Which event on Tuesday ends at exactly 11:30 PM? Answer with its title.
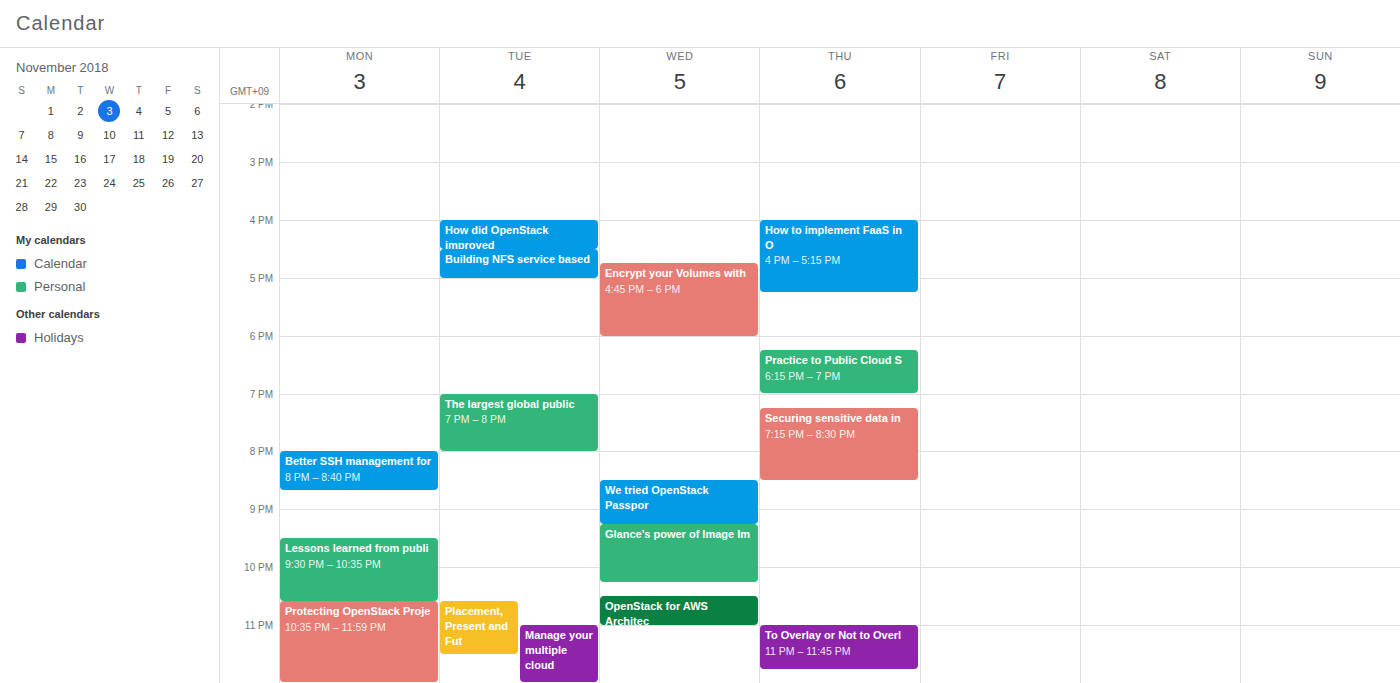
"Placement, Present and Fut"